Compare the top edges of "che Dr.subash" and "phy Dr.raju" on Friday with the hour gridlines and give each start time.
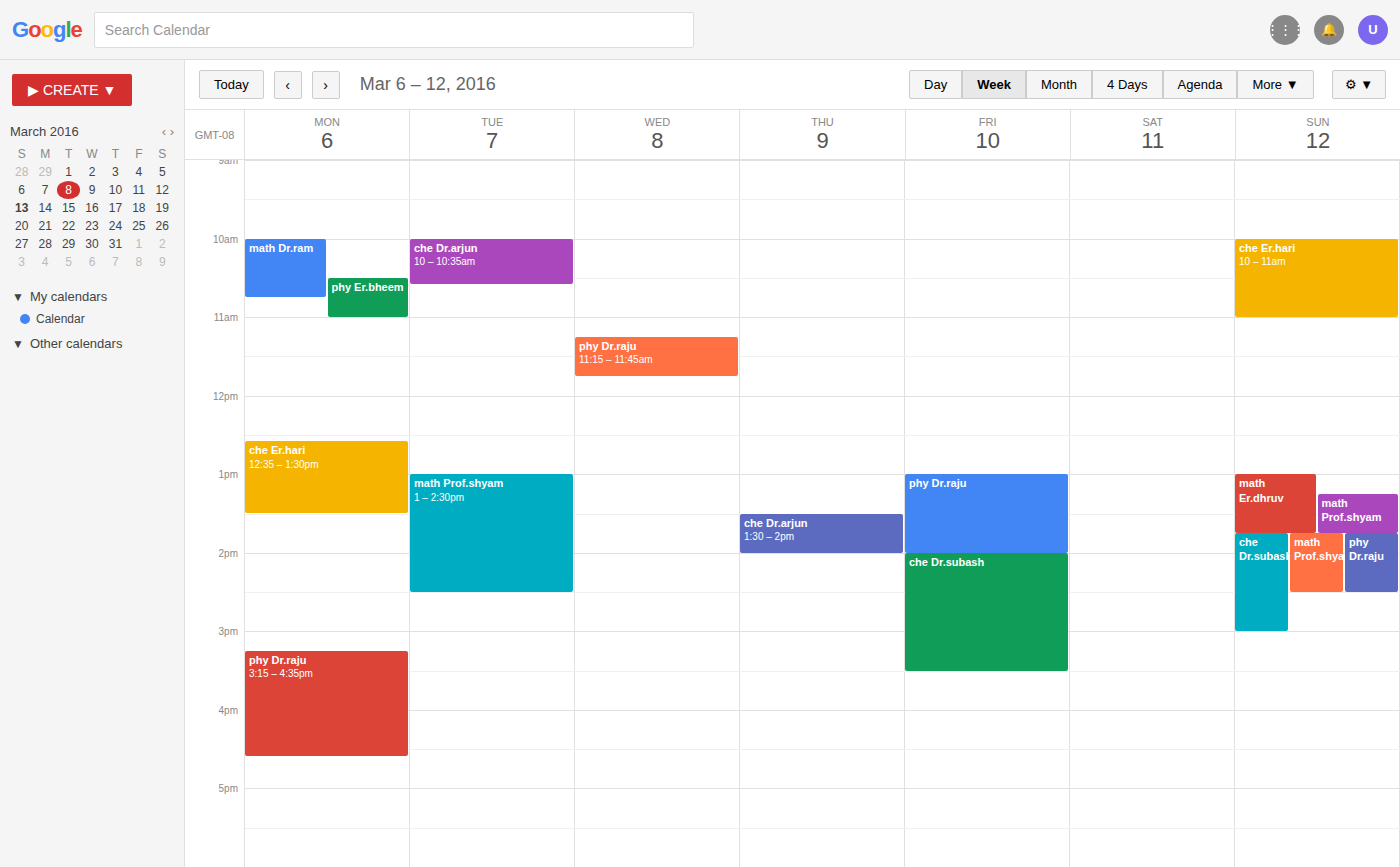
"che Dr.subash": 2:00 PM, exactly on the 2 PM line. "phy Dr.raju": 1:00 PM, exactly on the 1 PM line.